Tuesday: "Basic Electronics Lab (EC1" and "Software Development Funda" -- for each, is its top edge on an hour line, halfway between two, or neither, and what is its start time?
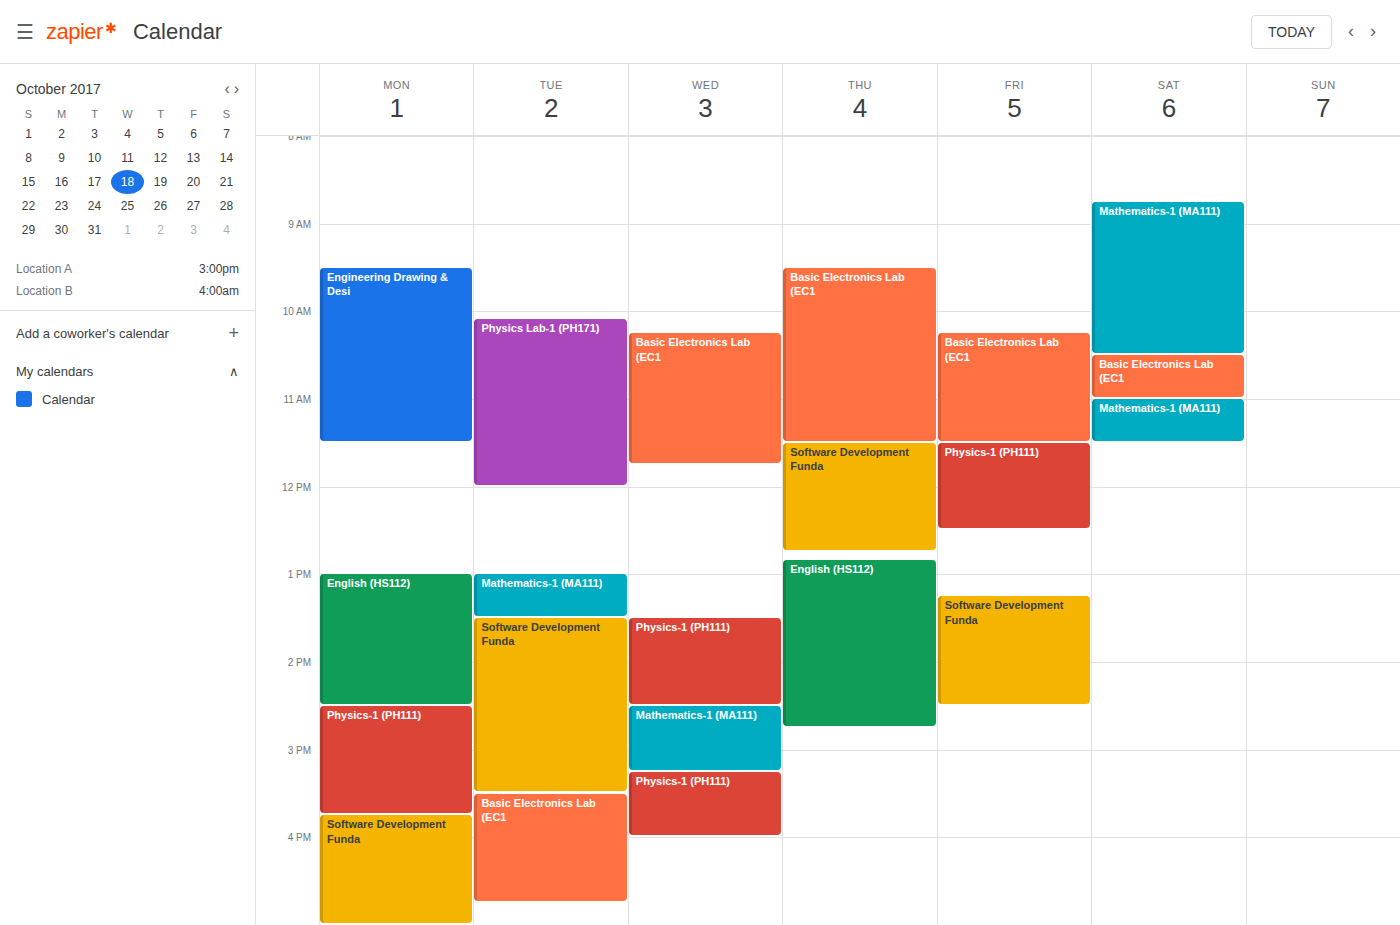
"Basic Electronics Lab (EC1": 3:30 PM, halfway between the 3 PM and 4 PM lines. "Software Development Funda": 1:30 PM, halfway between the 1 PM and 2 PM lines.